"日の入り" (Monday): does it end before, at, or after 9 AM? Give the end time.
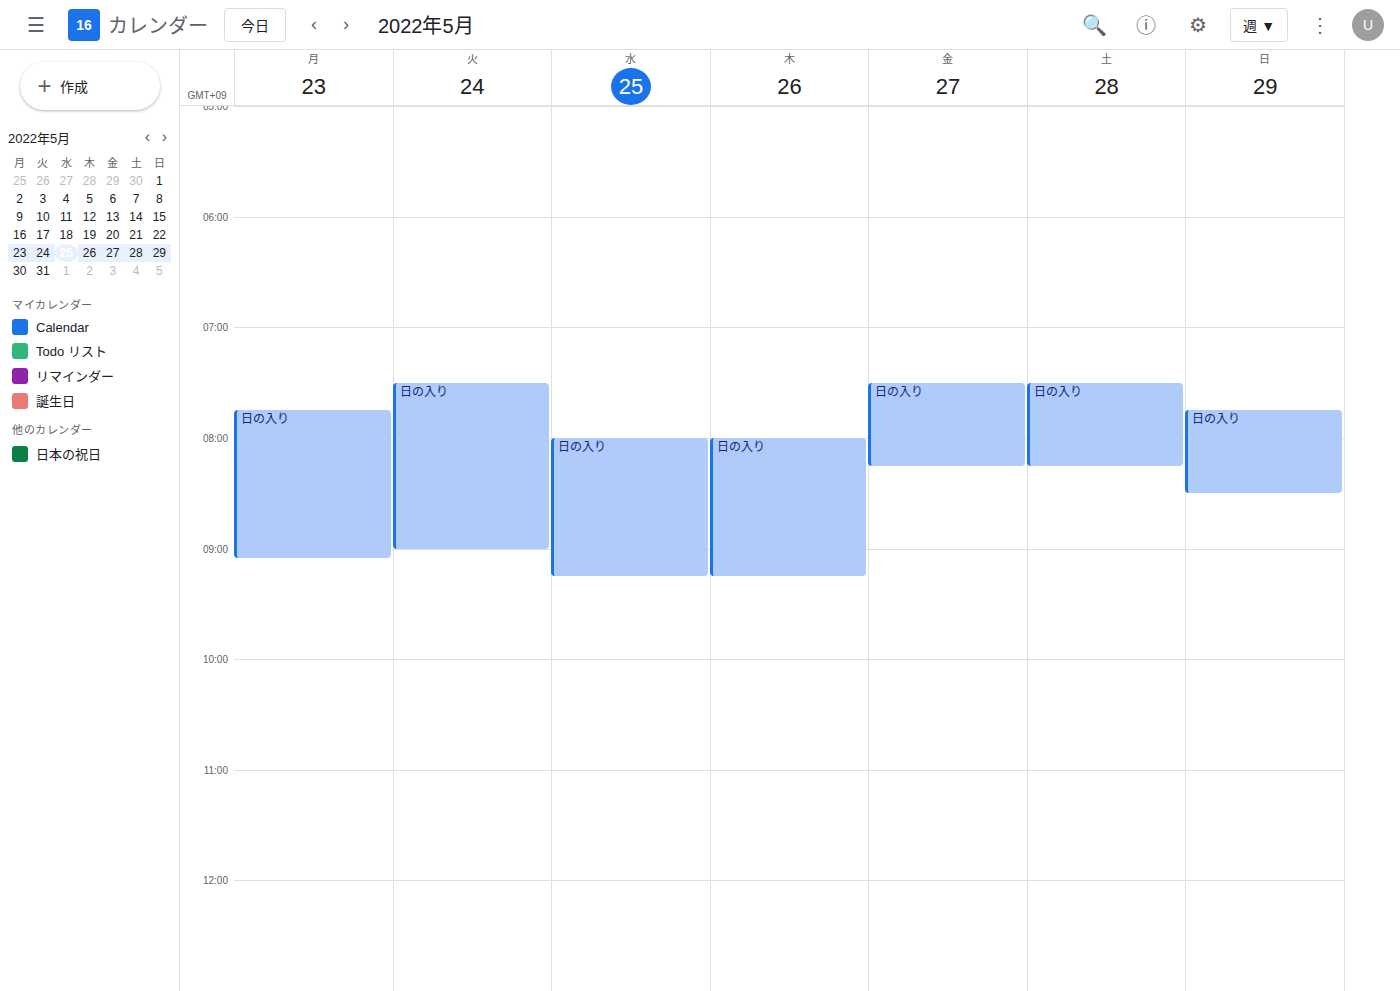
9:05 AM -- after 9 AM, 5 minutes below the 9 AM line.